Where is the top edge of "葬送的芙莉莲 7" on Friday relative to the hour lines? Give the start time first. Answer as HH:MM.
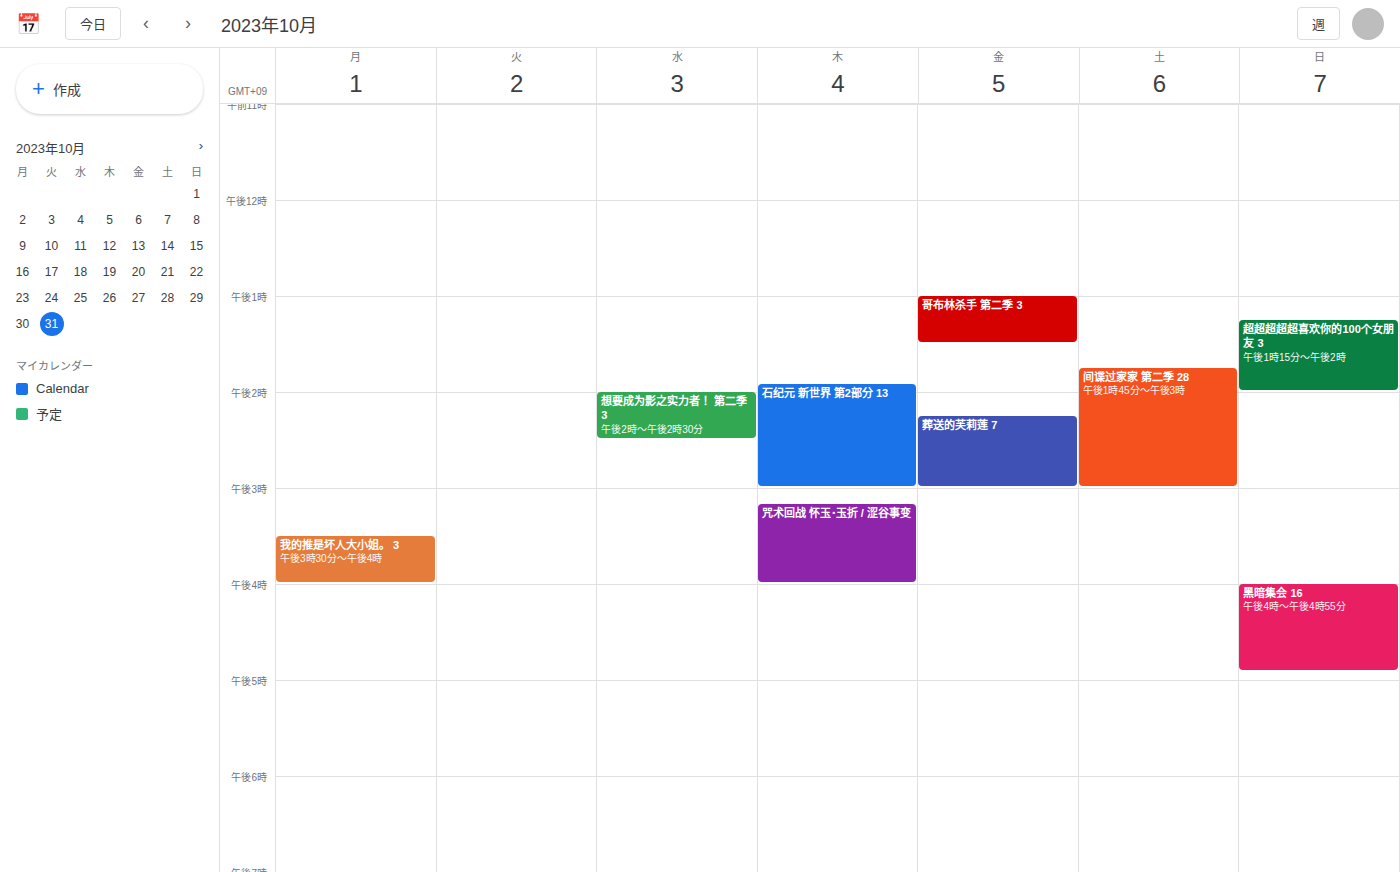
14:15 -- neither: a quarter of the way from the 14:00 line to the 15:00 line.